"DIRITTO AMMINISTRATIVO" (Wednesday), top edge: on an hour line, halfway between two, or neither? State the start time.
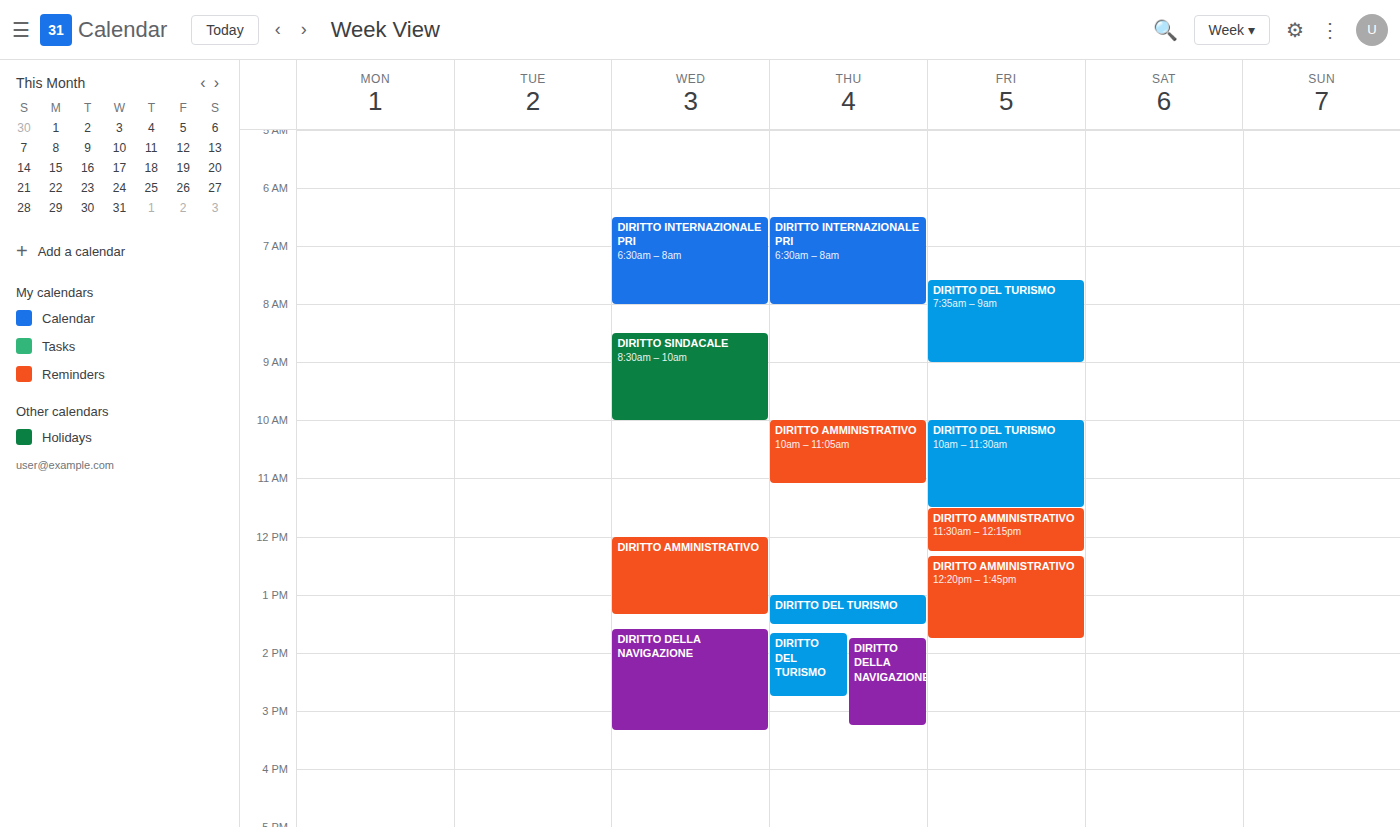
12:00 PM -- exactly on the 12 PM line.